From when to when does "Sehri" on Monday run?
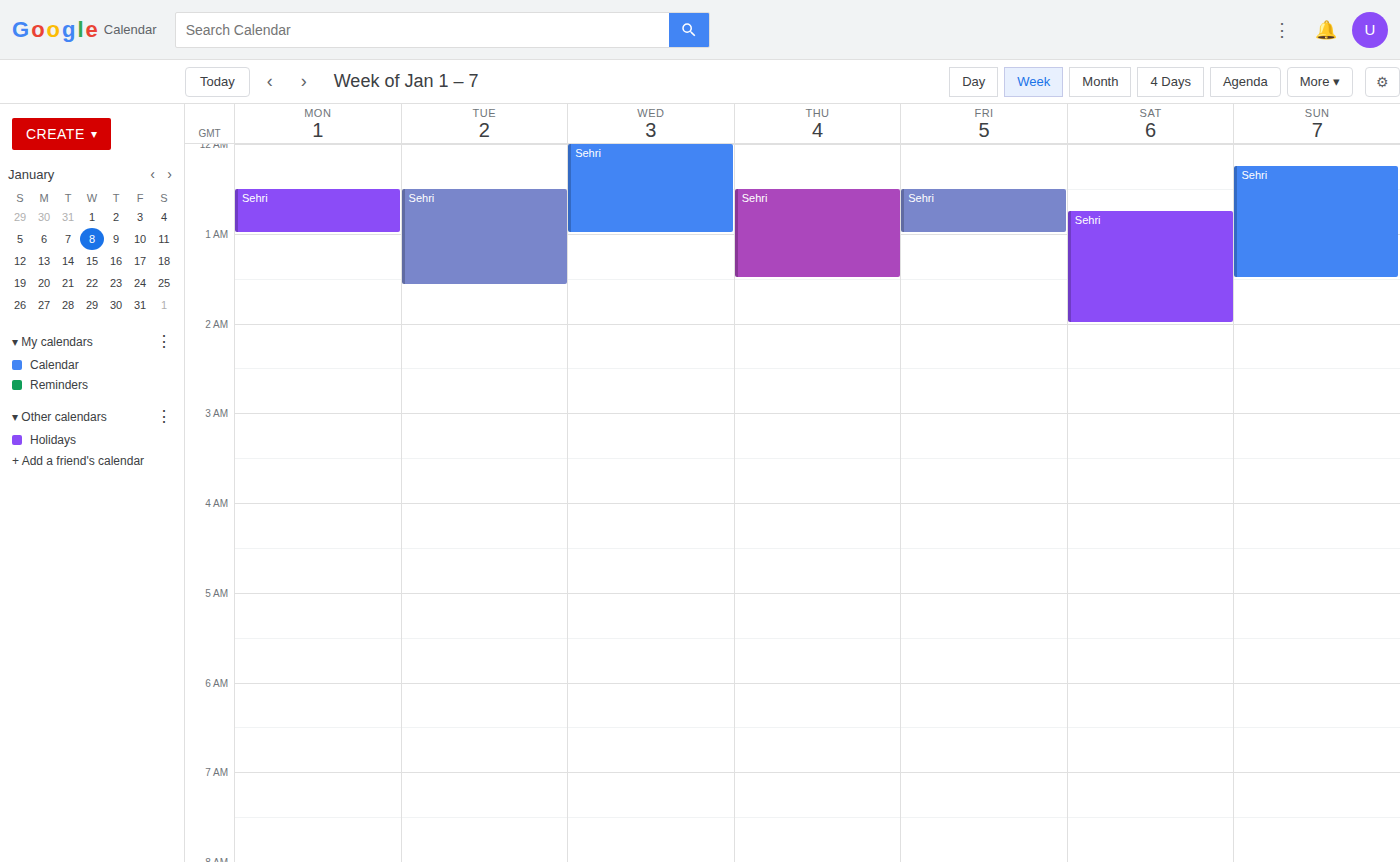
12:30 AM to 1:00 AM